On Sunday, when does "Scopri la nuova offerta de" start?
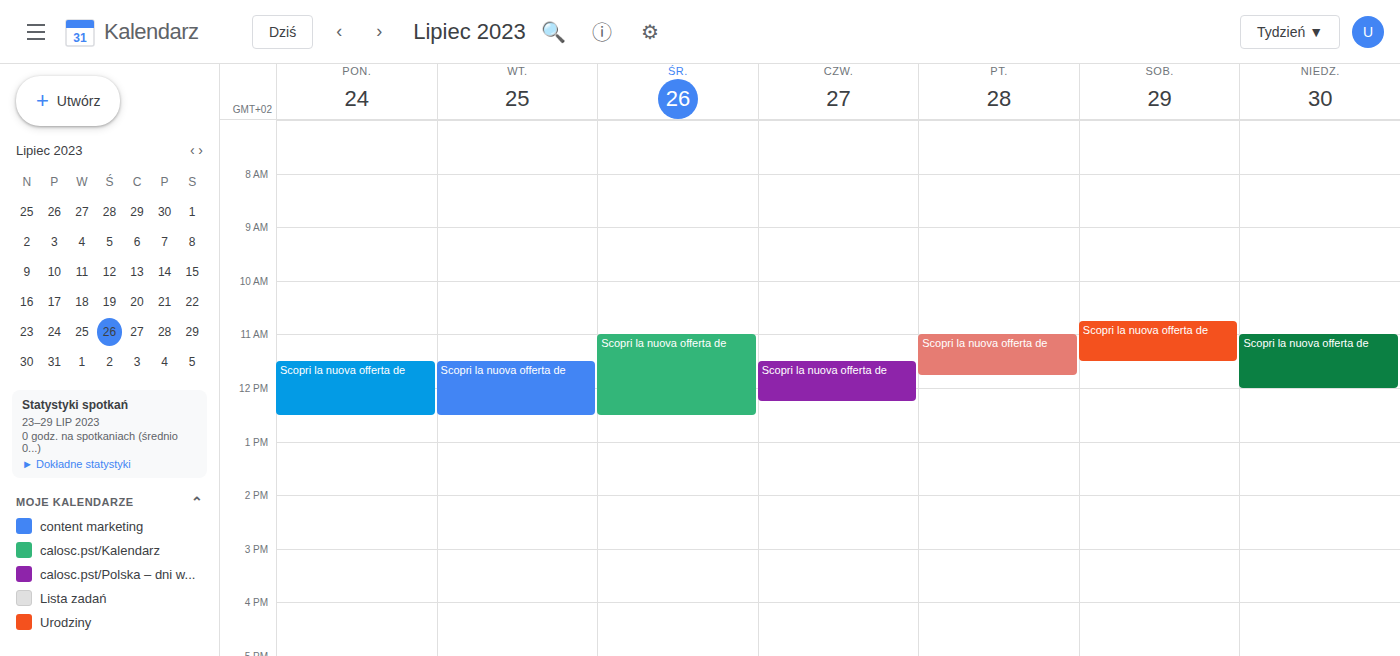
11:00 AM